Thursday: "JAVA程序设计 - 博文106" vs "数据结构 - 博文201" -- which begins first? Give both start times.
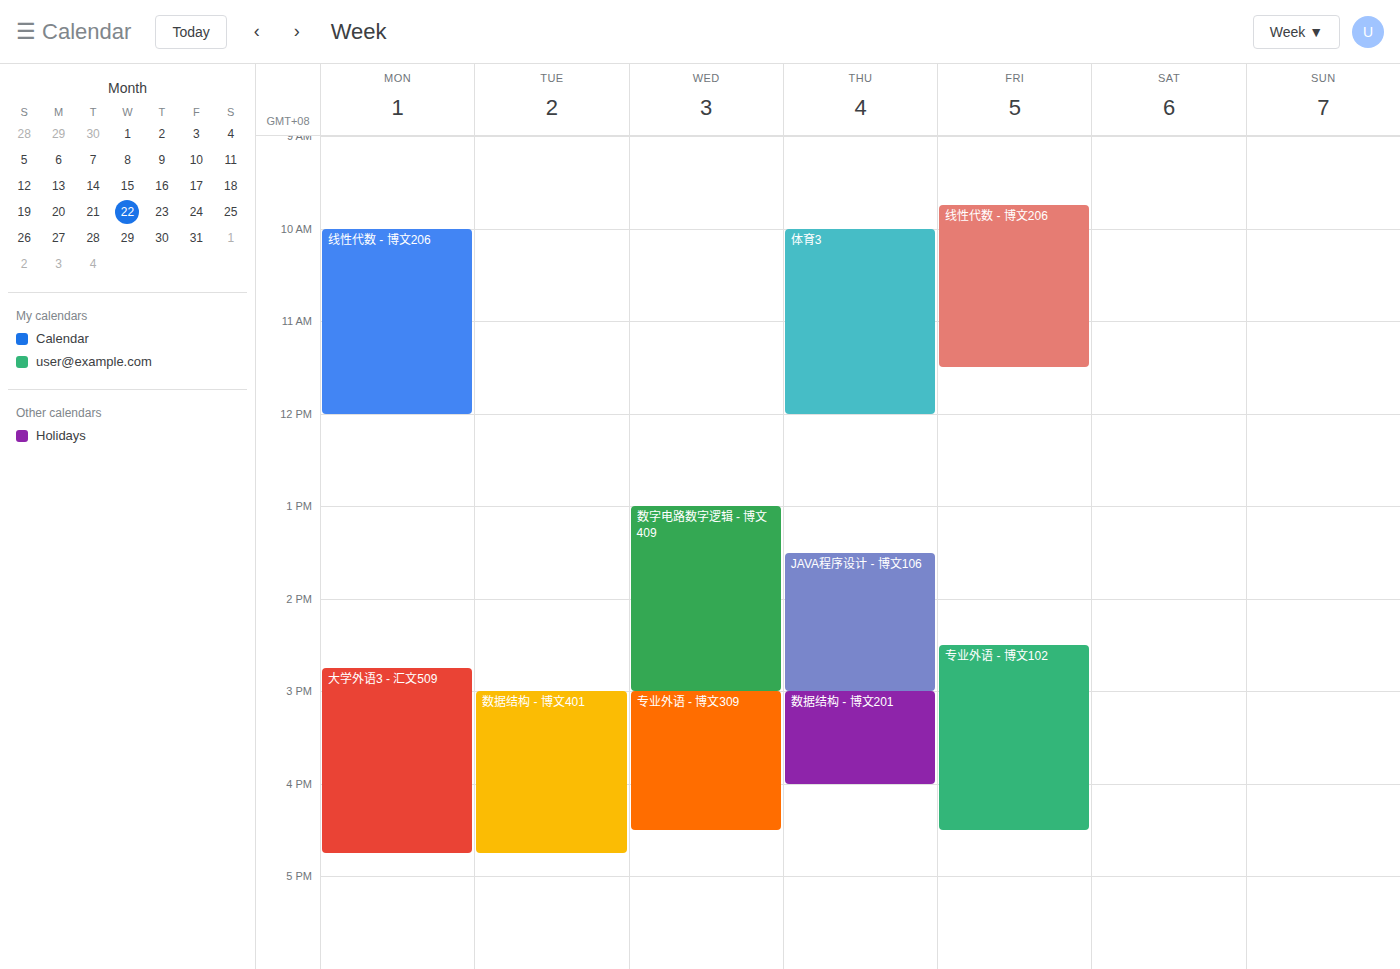
"JAVA程序设计 - 博文106" 1:30 PM; "数据结构 - 博文201" 3:00 PM.